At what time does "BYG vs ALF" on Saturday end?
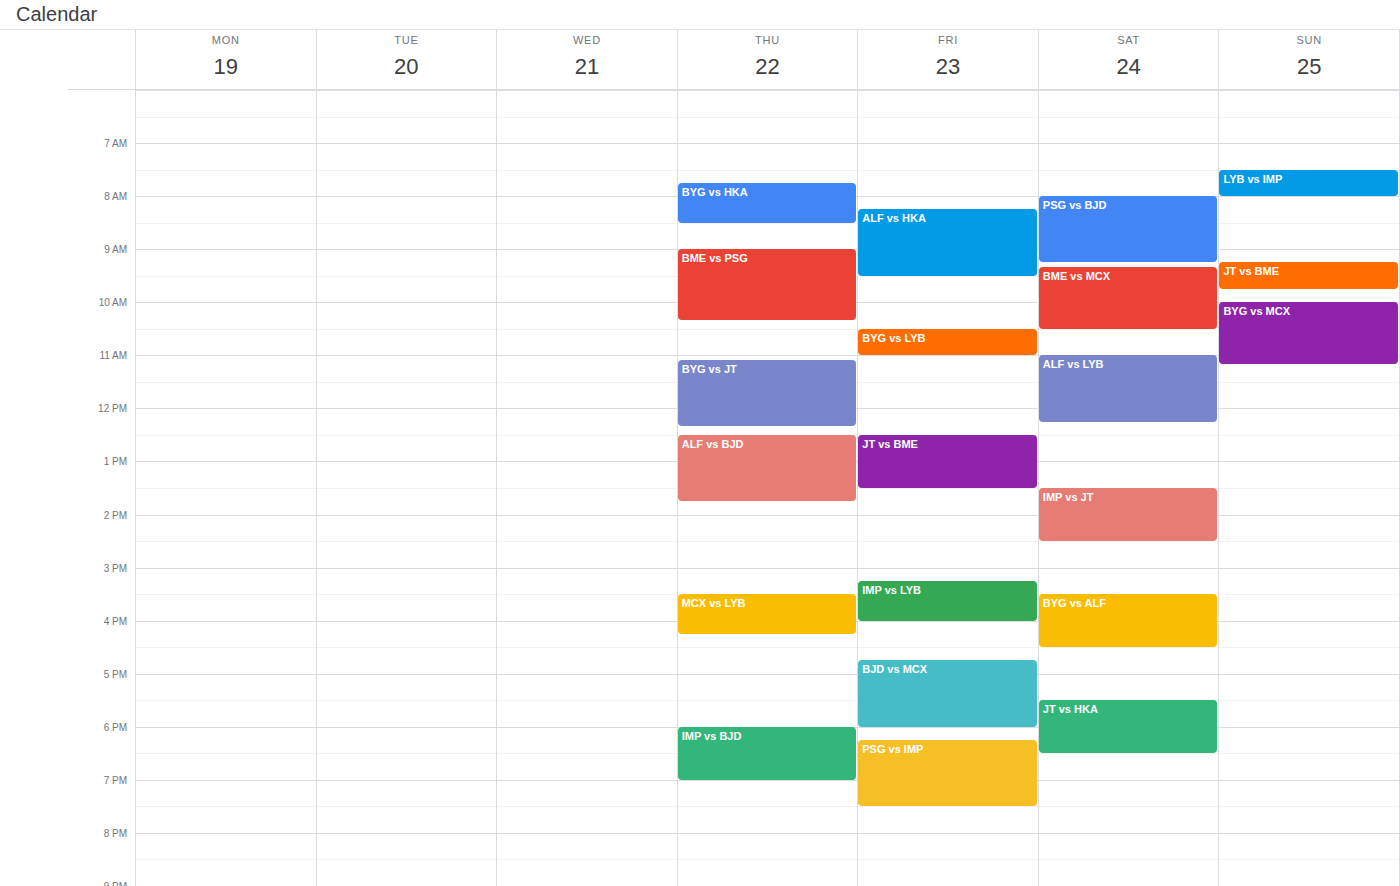
16:30